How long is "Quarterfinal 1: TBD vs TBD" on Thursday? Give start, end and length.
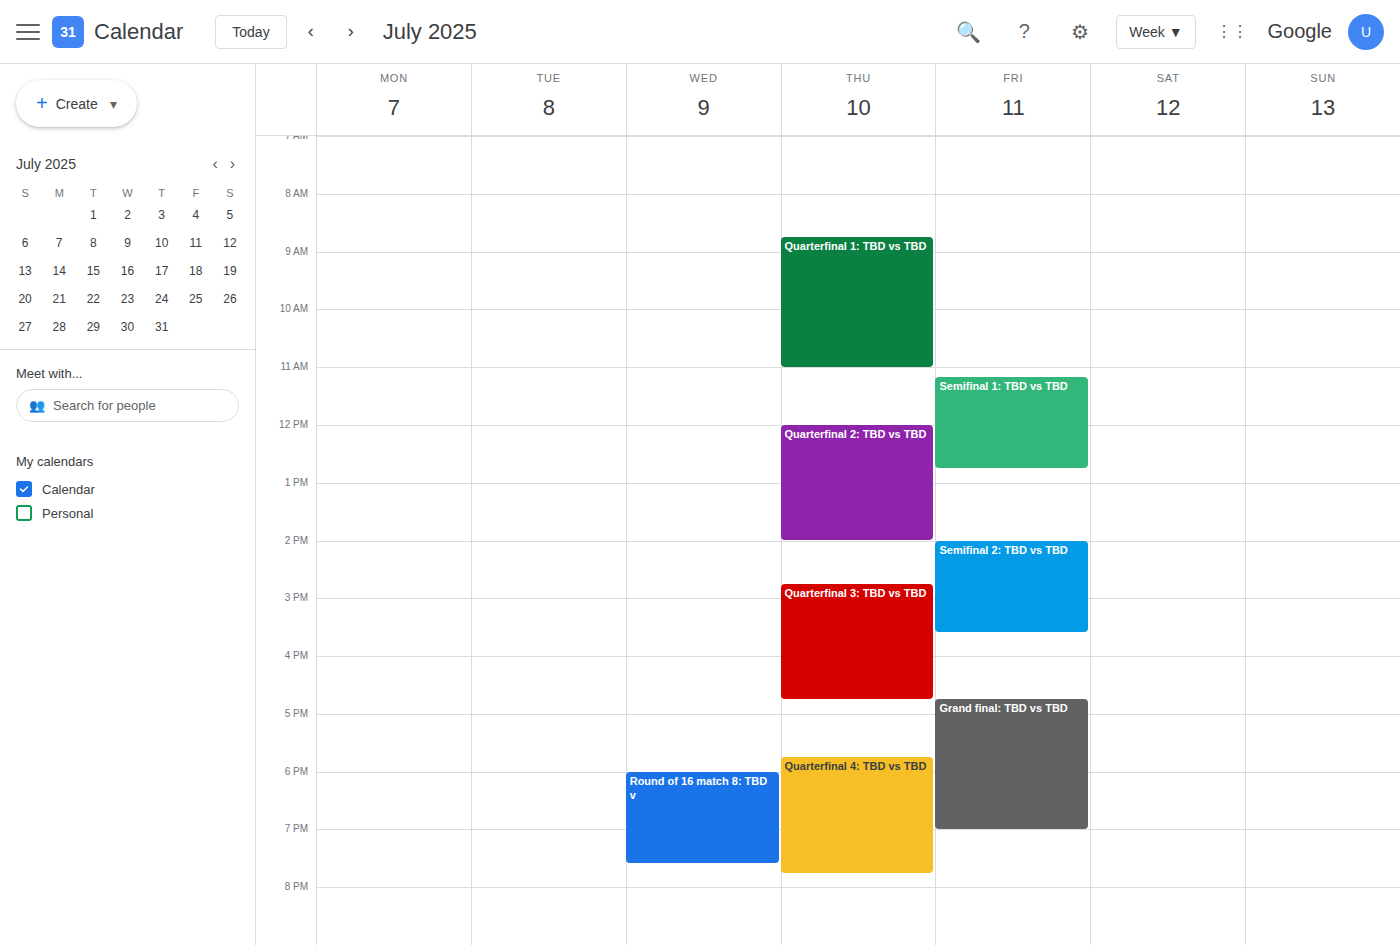
8:45 AM to 11:00 AM, 2 hours 15 minutes